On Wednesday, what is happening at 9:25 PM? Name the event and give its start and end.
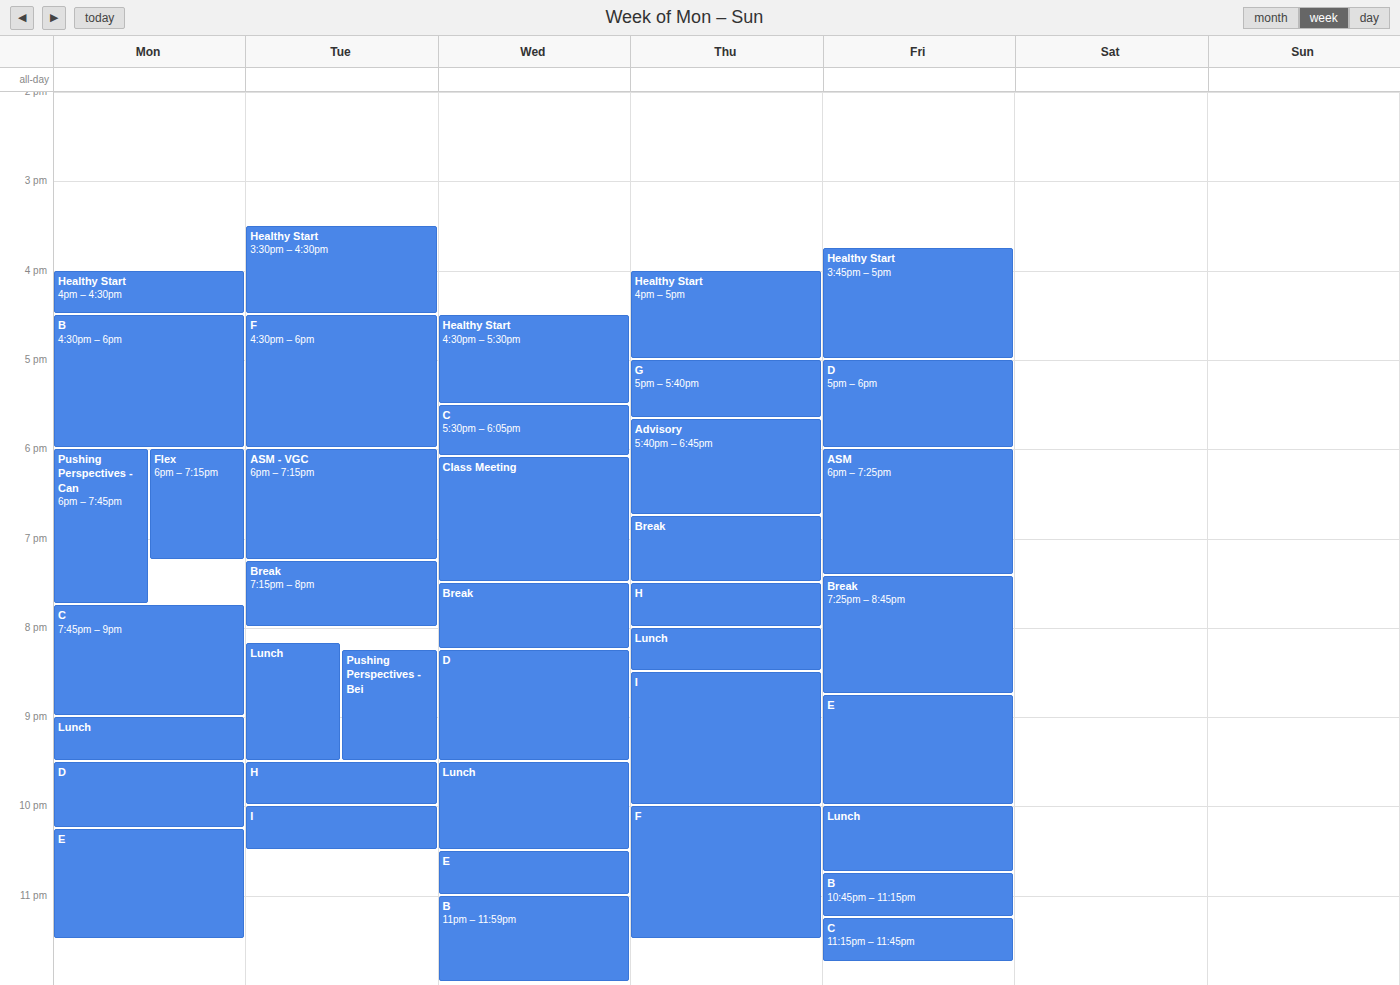
"D", 8:15 PM to 9:30 PM